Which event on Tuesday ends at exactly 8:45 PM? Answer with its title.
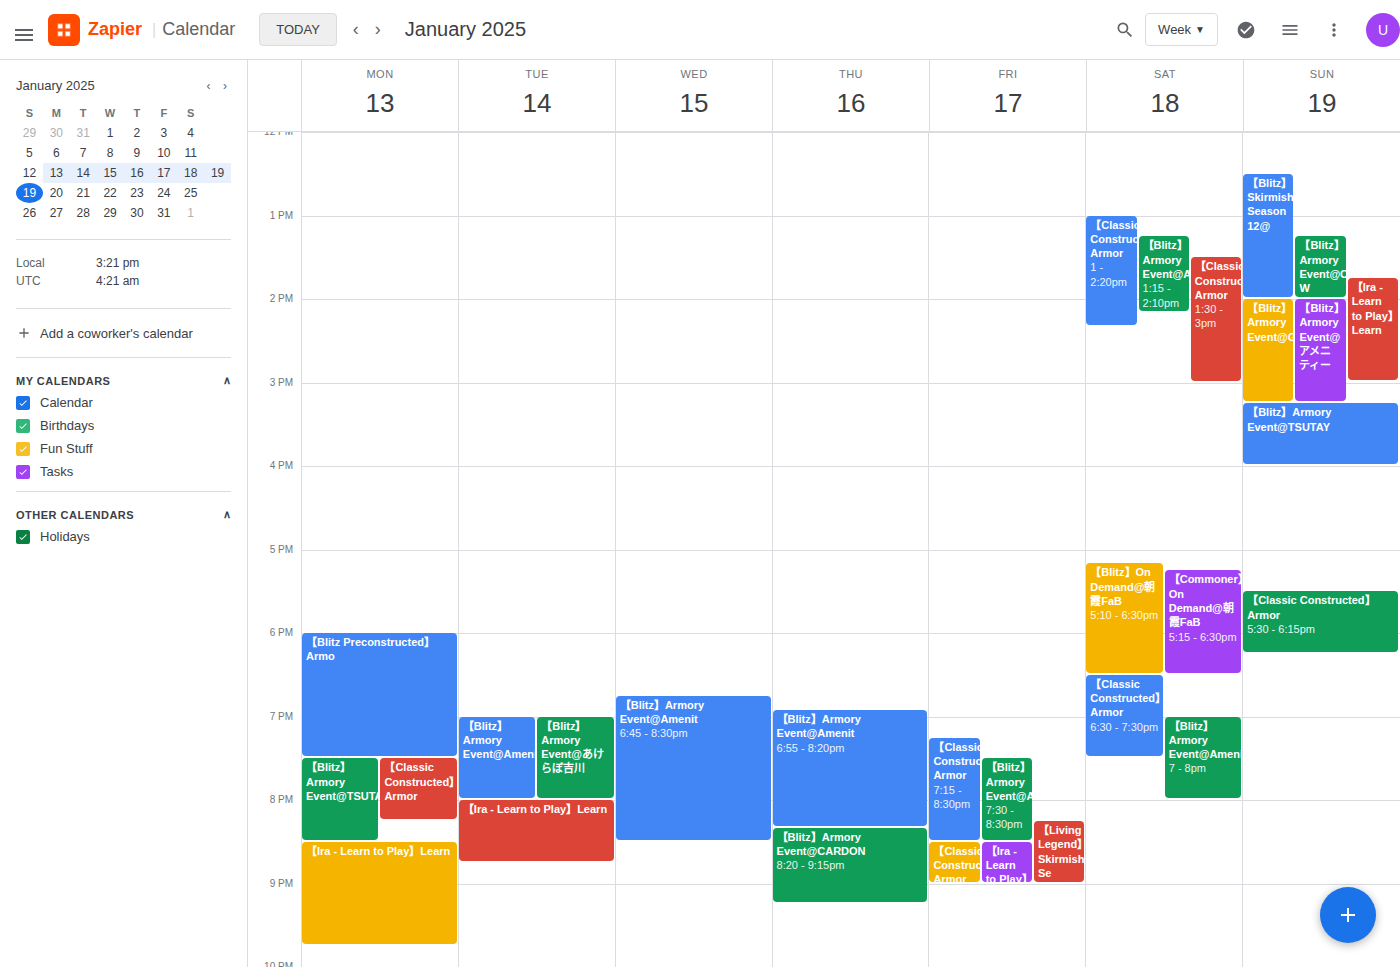
"【Ira - Learn to Play】Learn"